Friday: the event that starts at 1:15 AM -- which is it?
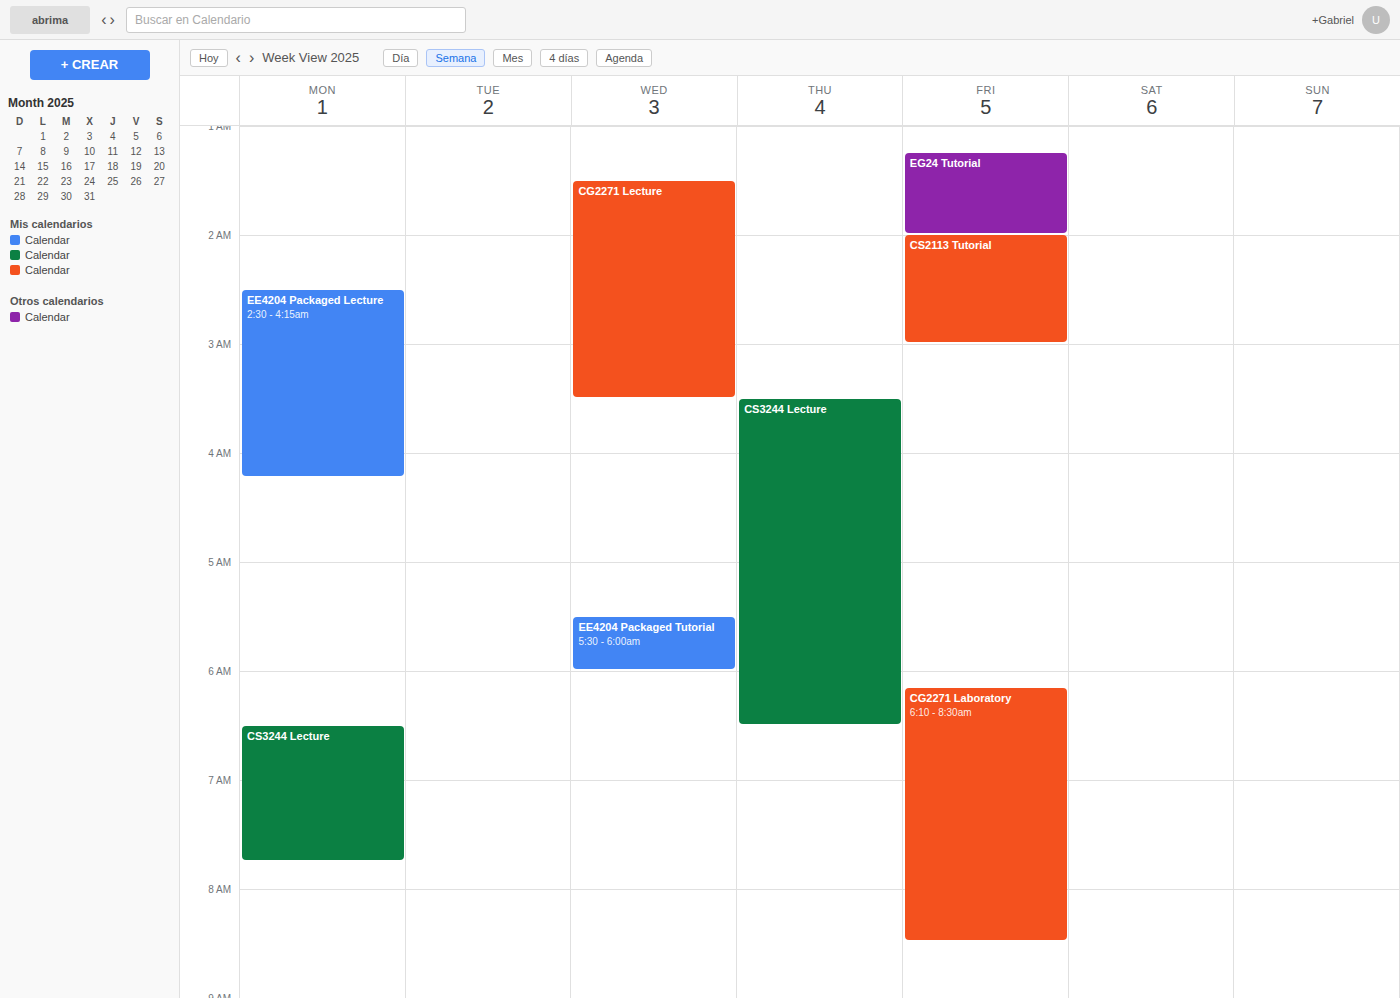
"EG24 Tutorial"